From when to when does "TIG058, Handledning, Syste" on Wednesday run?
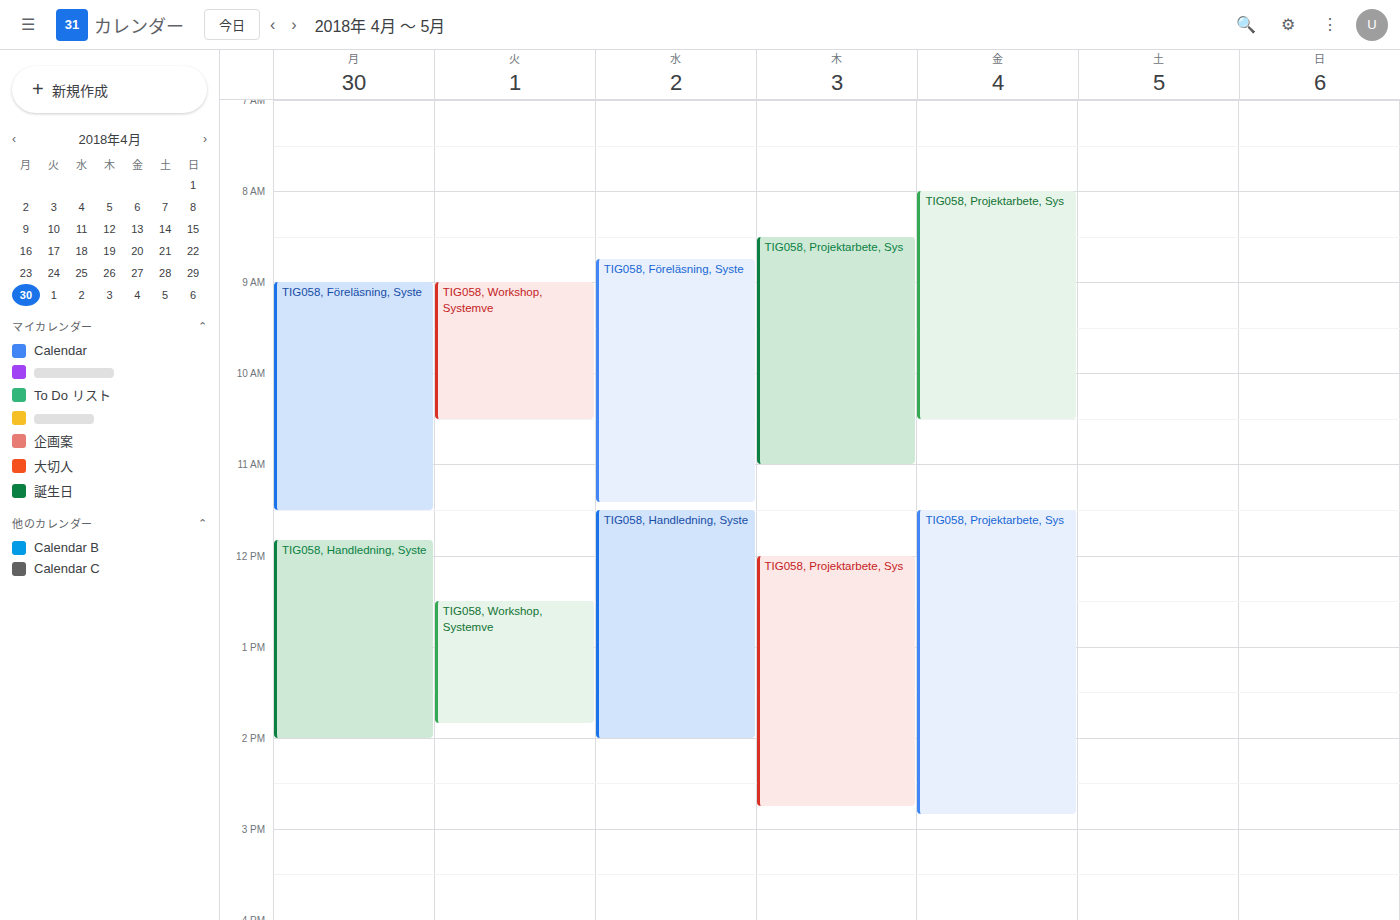
11:30 AM to 2:00 PM